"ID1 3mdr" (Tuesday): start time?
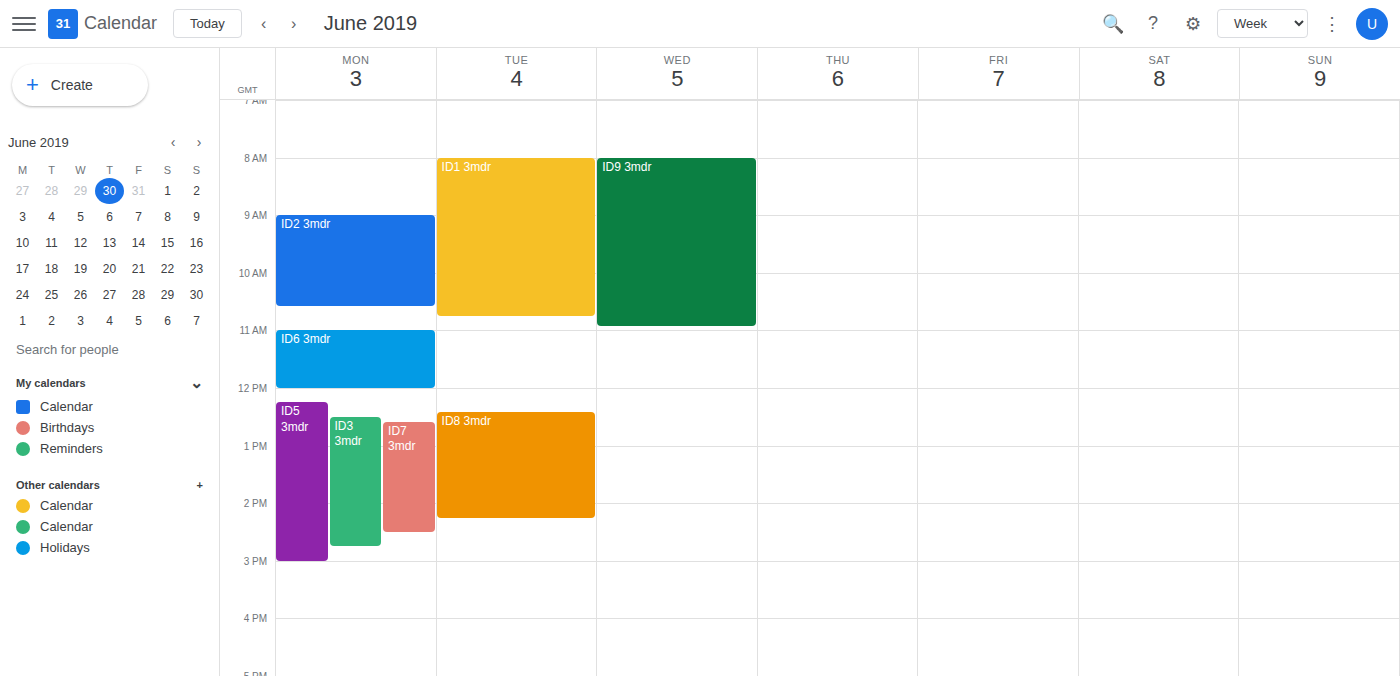
8:00 AM